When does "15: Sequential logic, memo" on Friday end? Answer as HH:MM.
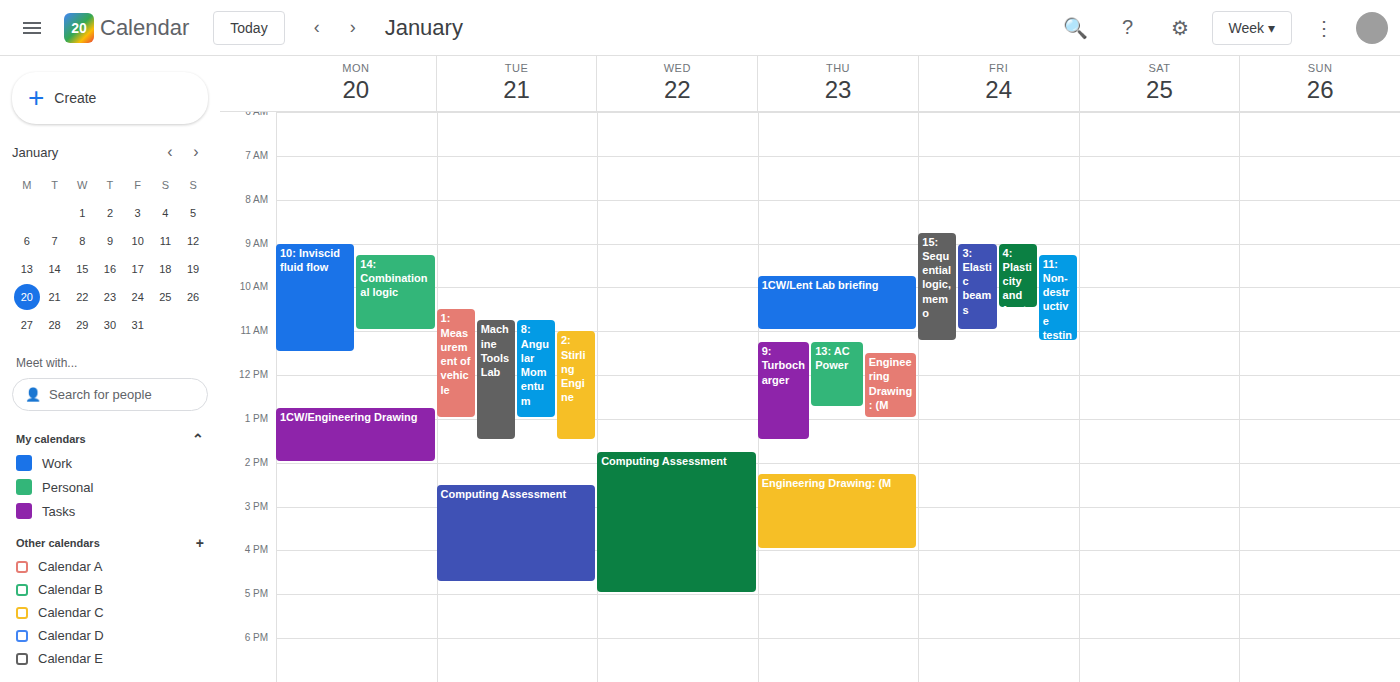
11:15